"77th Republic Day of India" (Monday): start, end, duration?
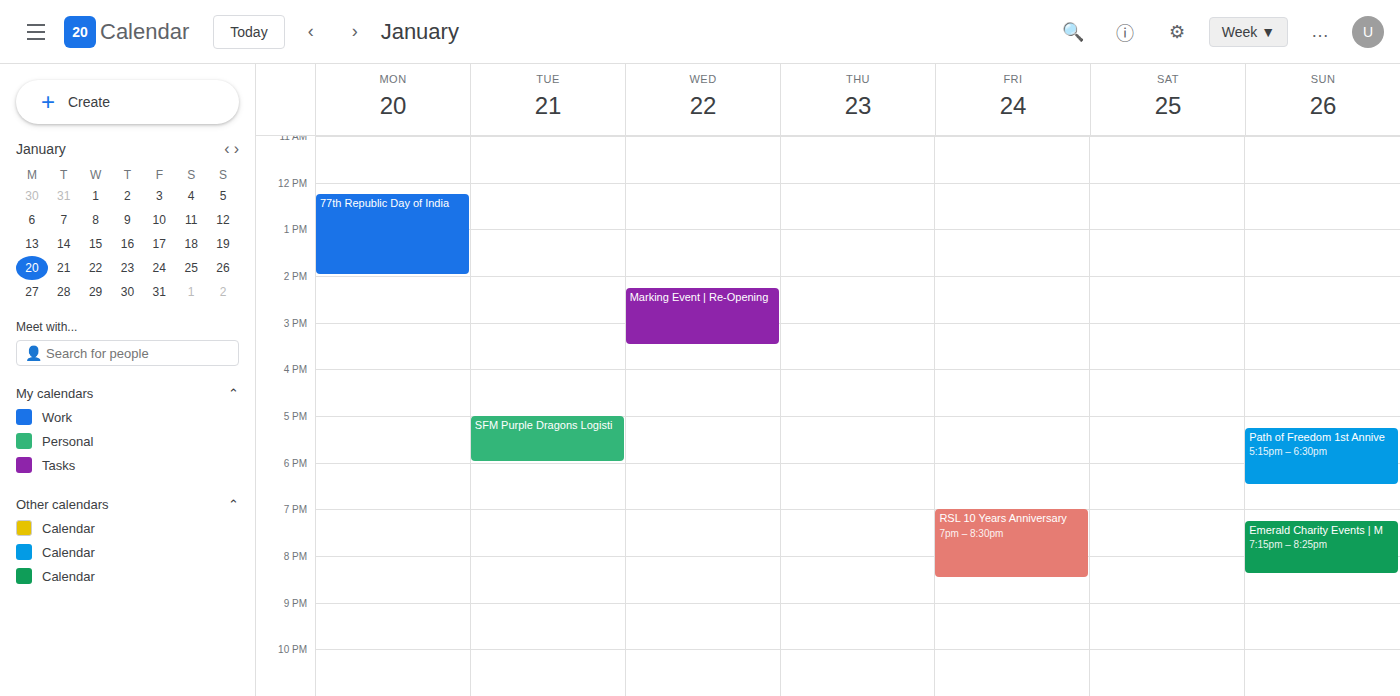
12:15 PM to 2:00 PM, 1 hour 45 minutes